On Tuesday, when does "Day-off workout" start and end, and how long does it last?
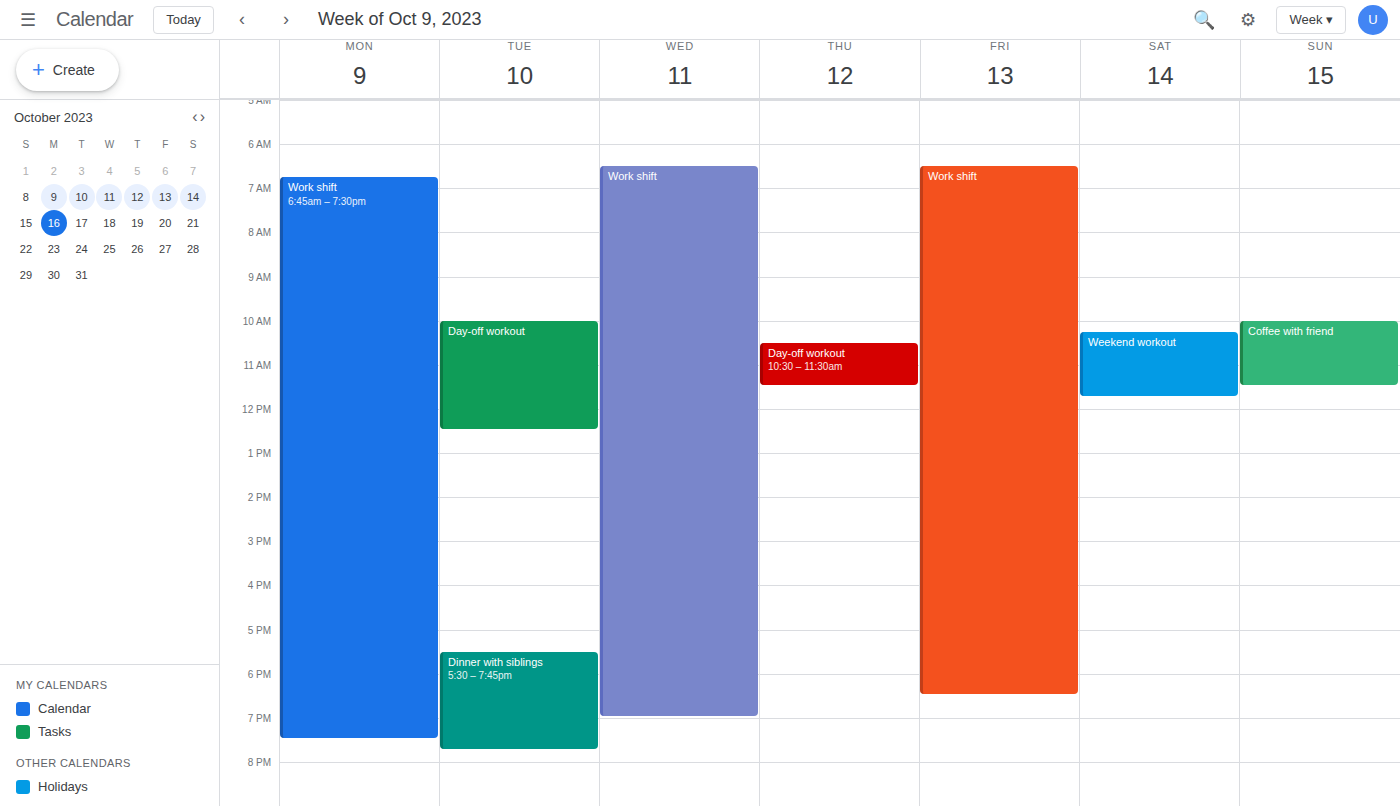
10:00 to 12:30, 2 hours 30 minutes